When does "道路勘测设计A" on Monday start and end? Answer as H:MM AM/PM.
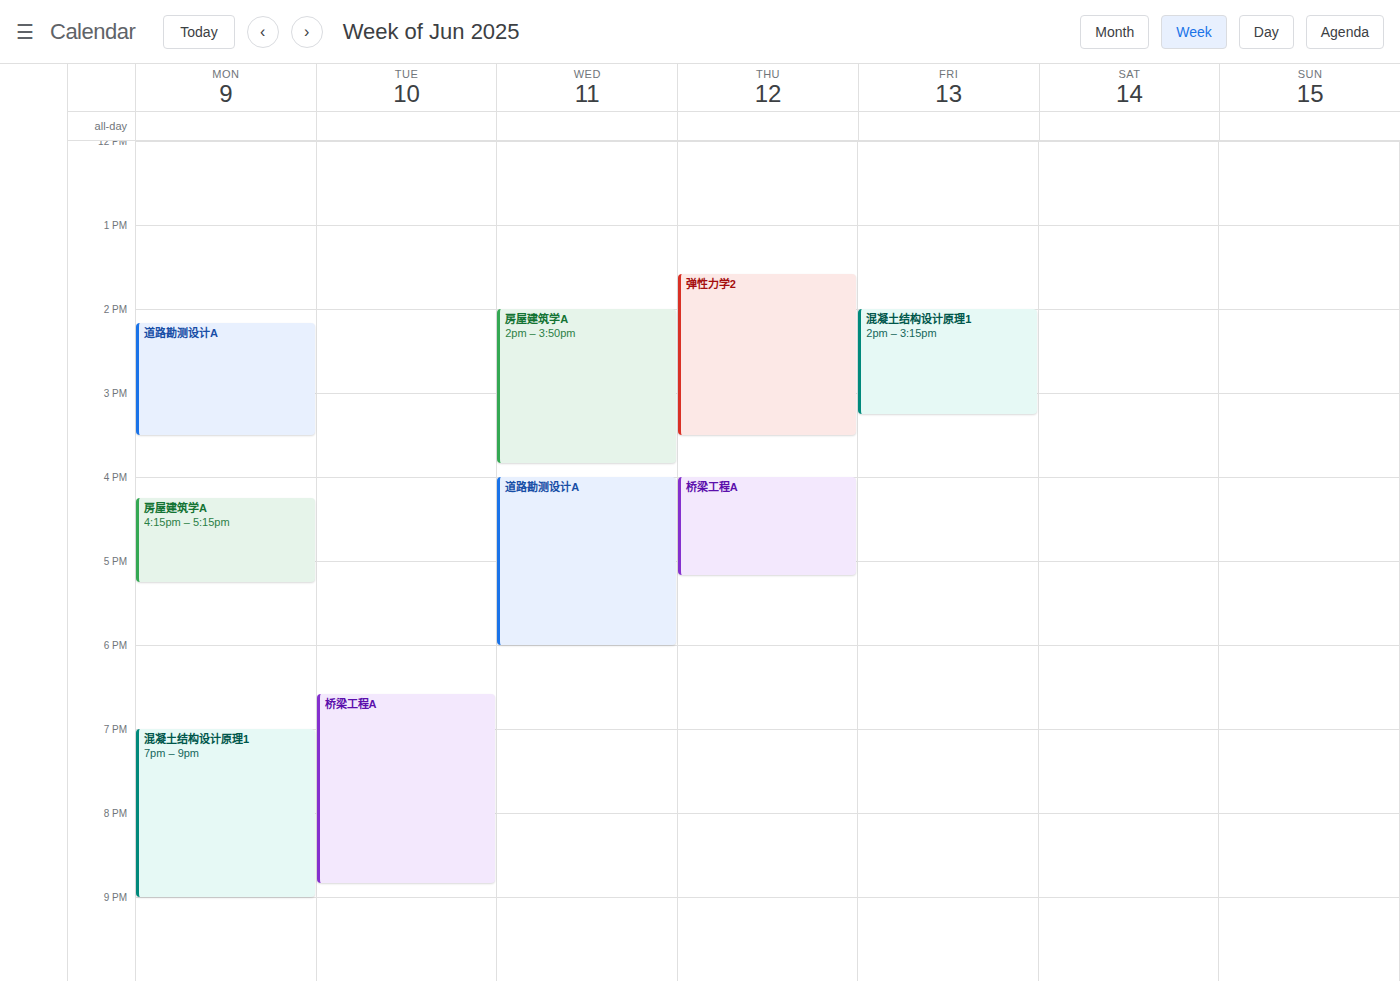
2:10 PM to 3:30 PM